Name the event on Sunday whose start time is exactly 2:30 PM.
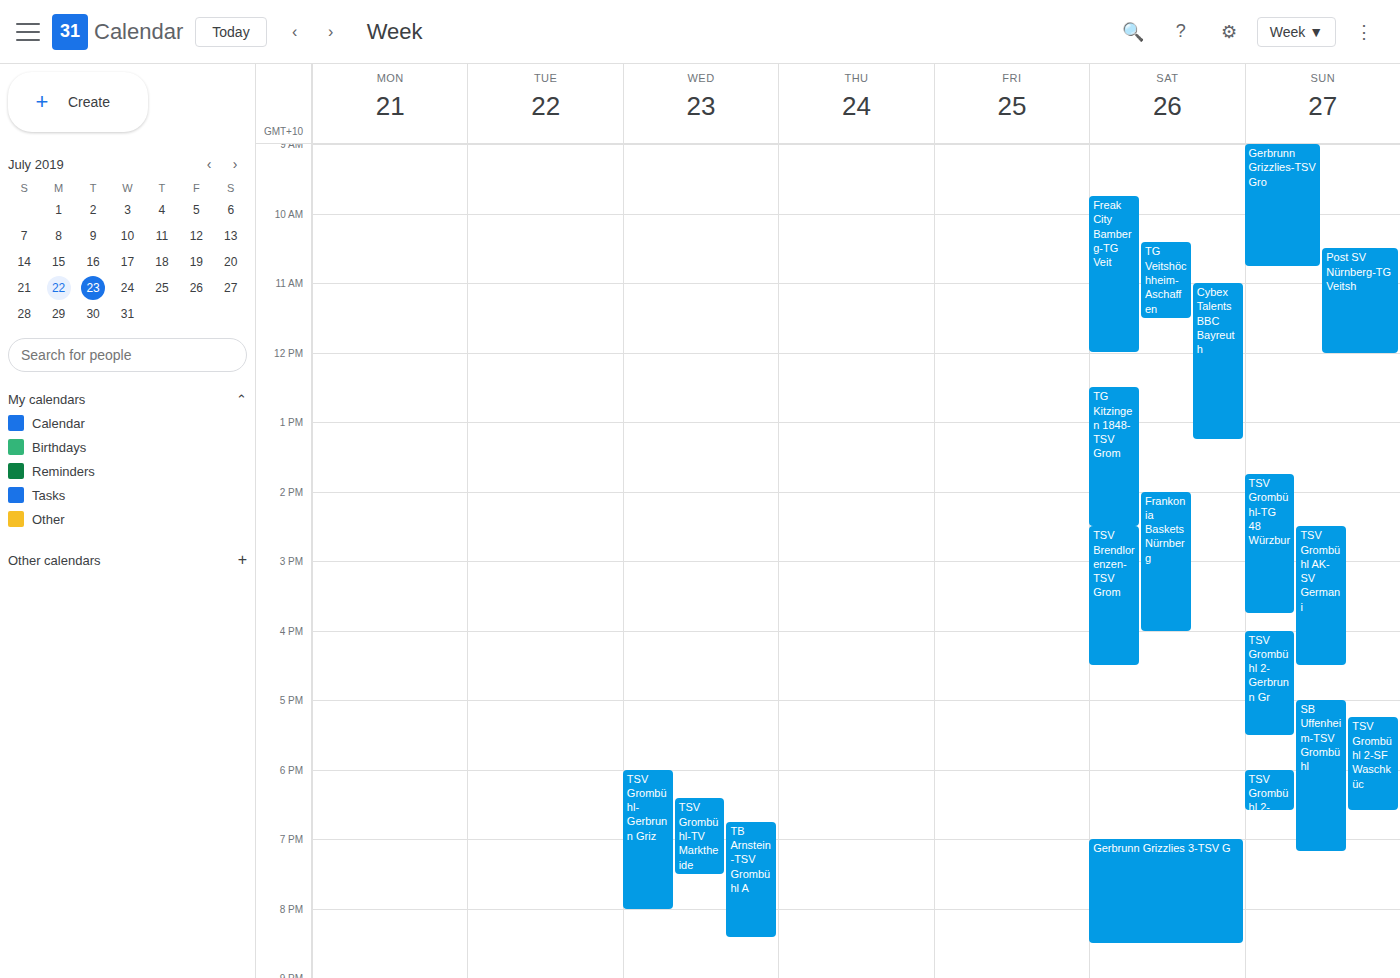
"TSV Grombühl AK-SV Germani"